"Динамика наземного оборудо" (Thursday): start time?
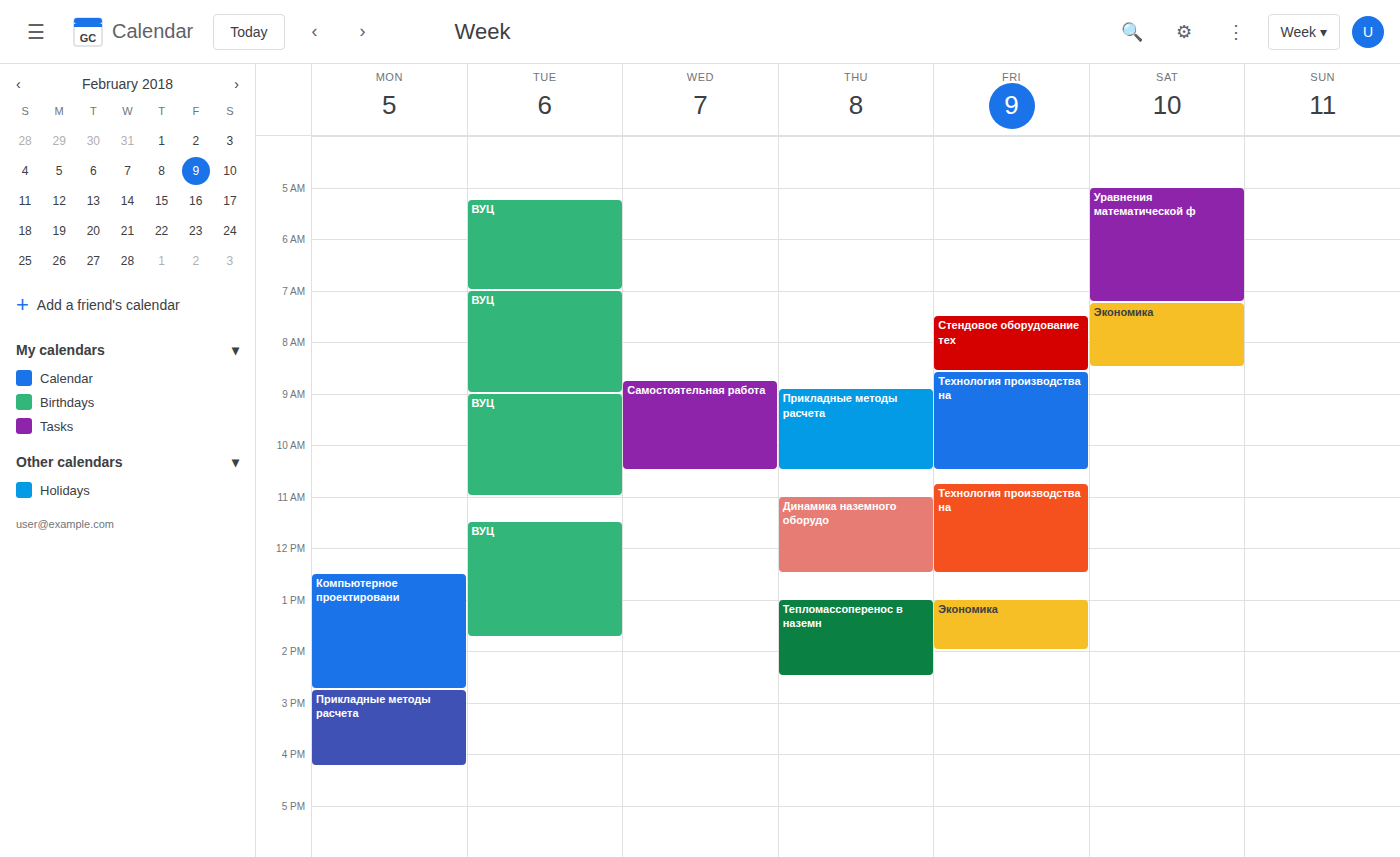
11:00 AM